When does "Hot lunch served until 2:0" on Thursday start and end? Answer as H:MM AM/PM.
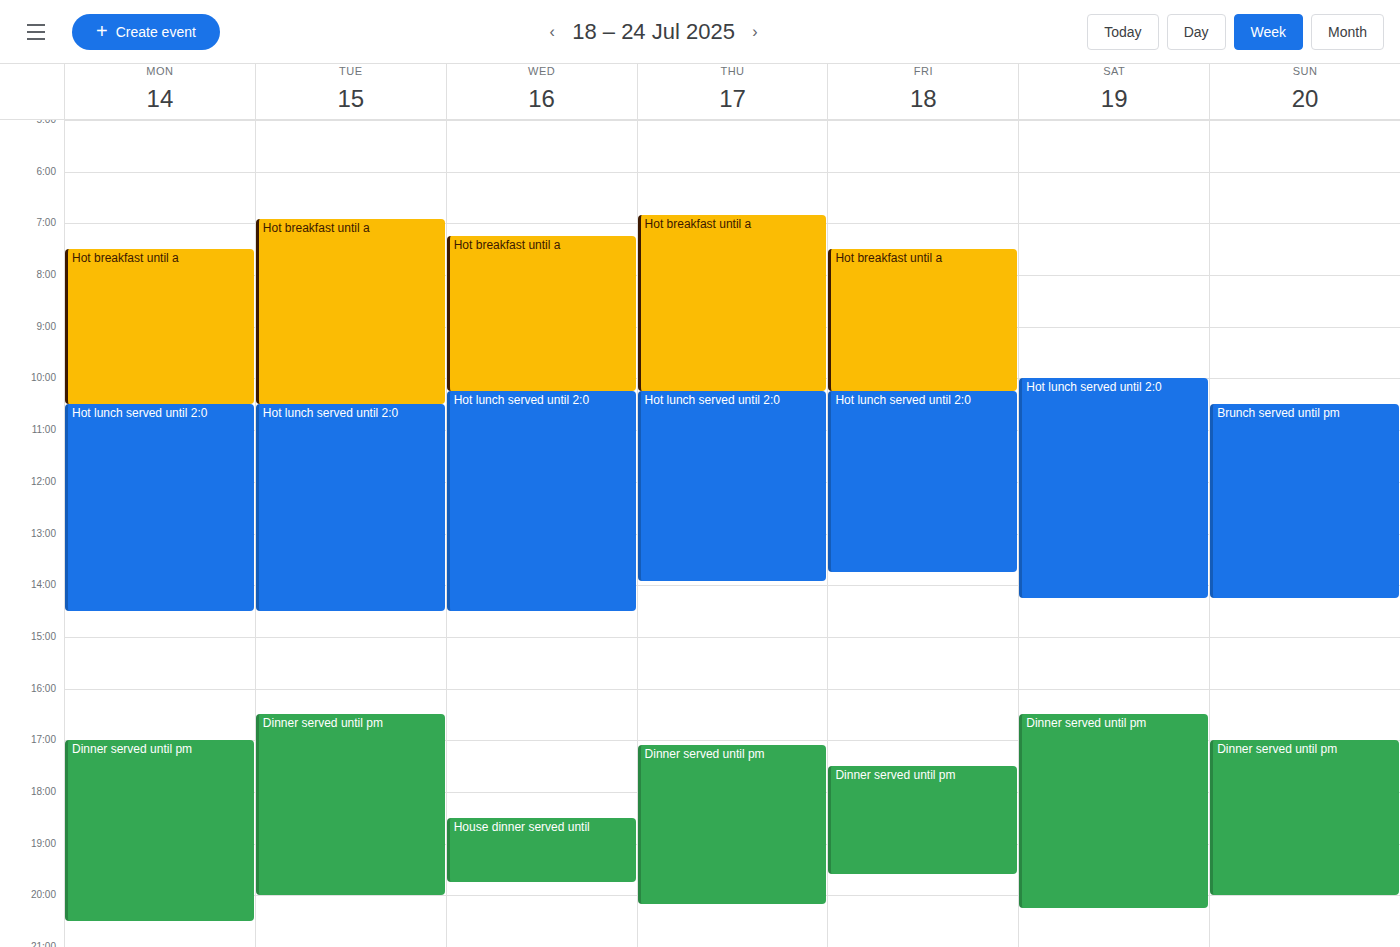
10:15 AM to 1:55 PM